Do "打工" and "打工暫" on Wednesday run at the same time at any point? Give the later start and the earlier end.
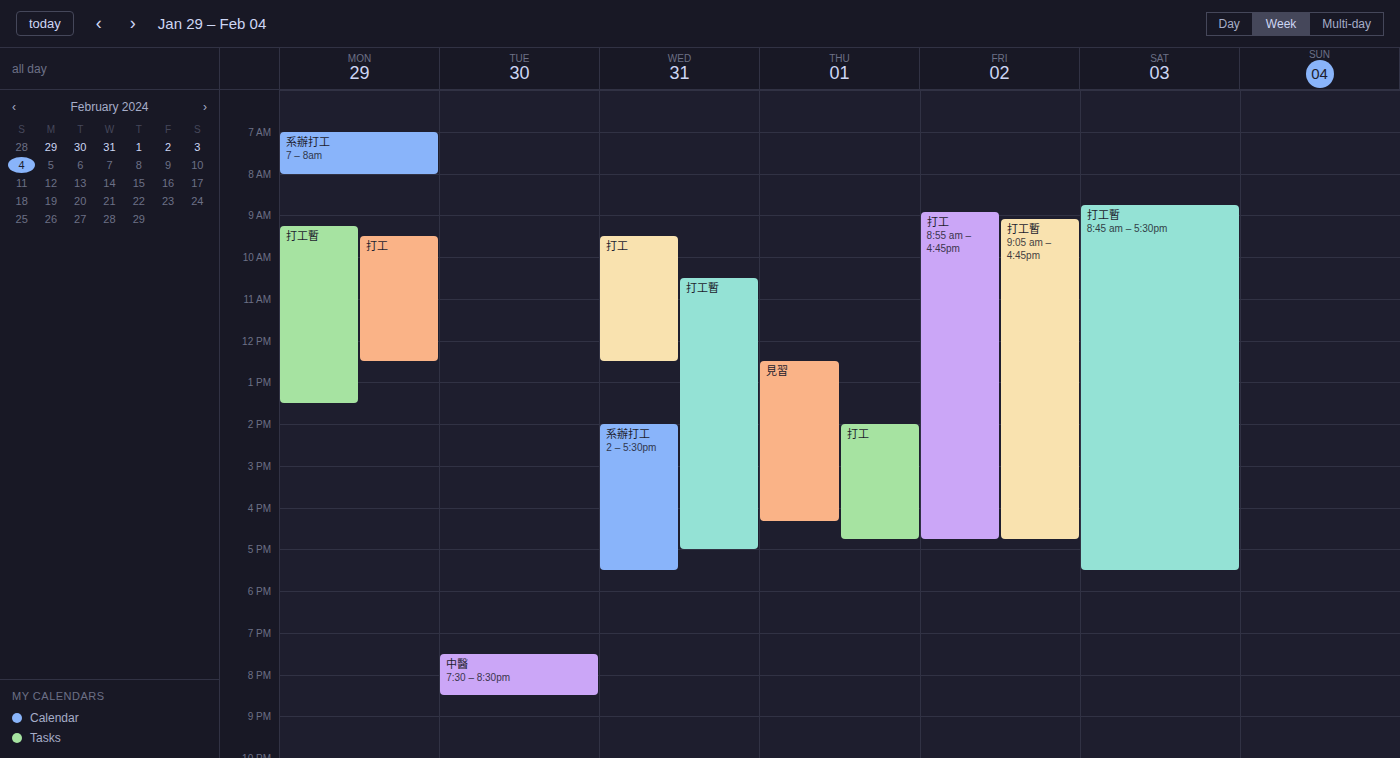
"打工暫" starts at 10:30 AM, before "打工" ends at 12:30 PM -- they overlap.